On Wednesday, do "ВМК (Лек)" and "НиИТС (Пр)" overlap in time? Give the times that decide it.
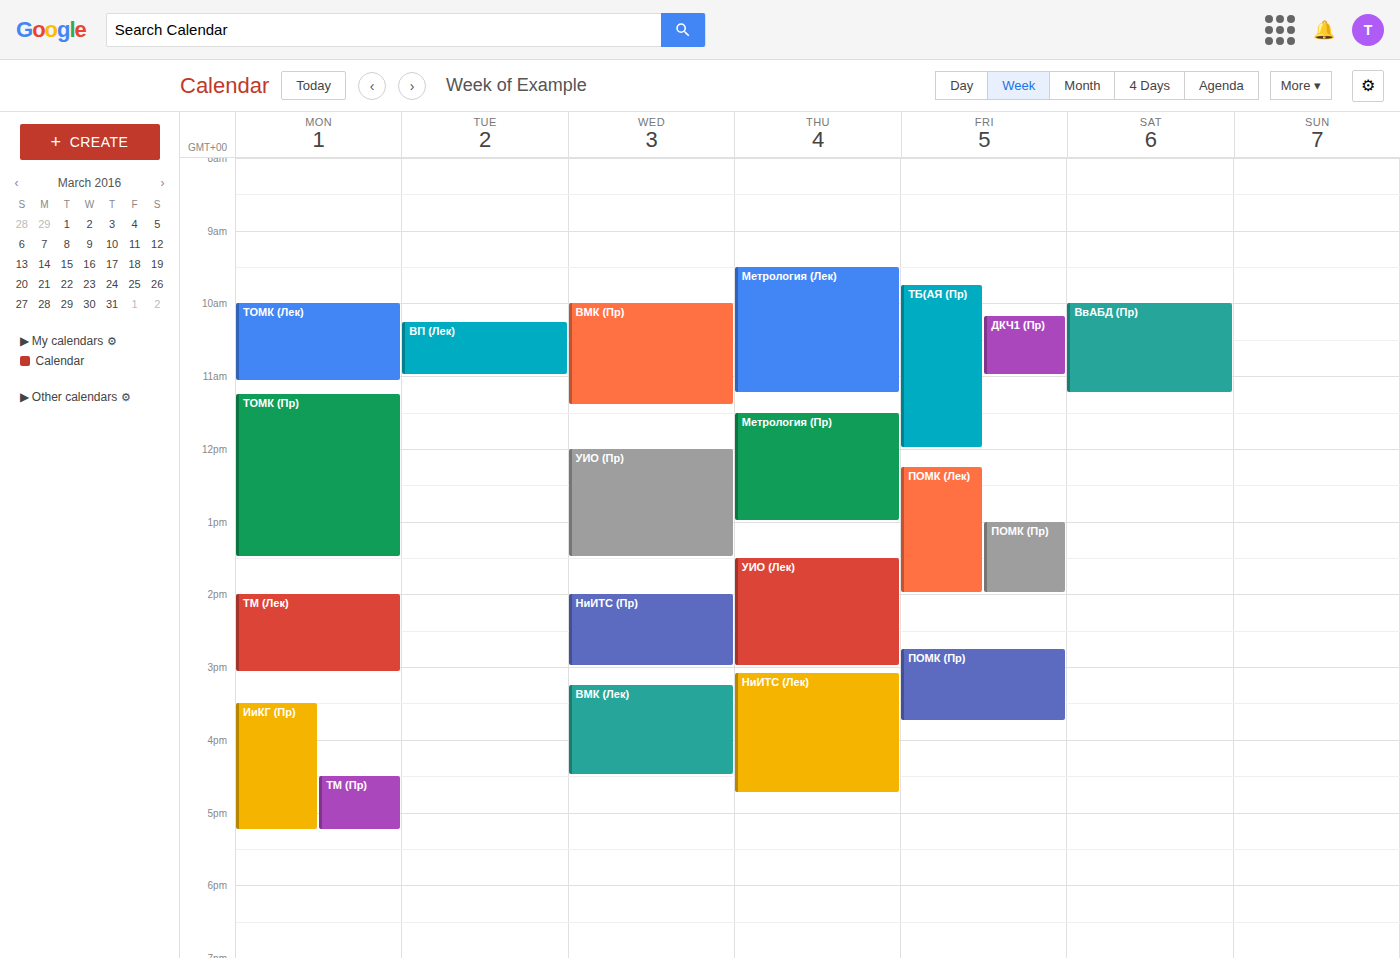
"НиИТС (Пр)" ends at 15:00 and "ВМК (Лек)" starts at 15:15 -- no overlap.